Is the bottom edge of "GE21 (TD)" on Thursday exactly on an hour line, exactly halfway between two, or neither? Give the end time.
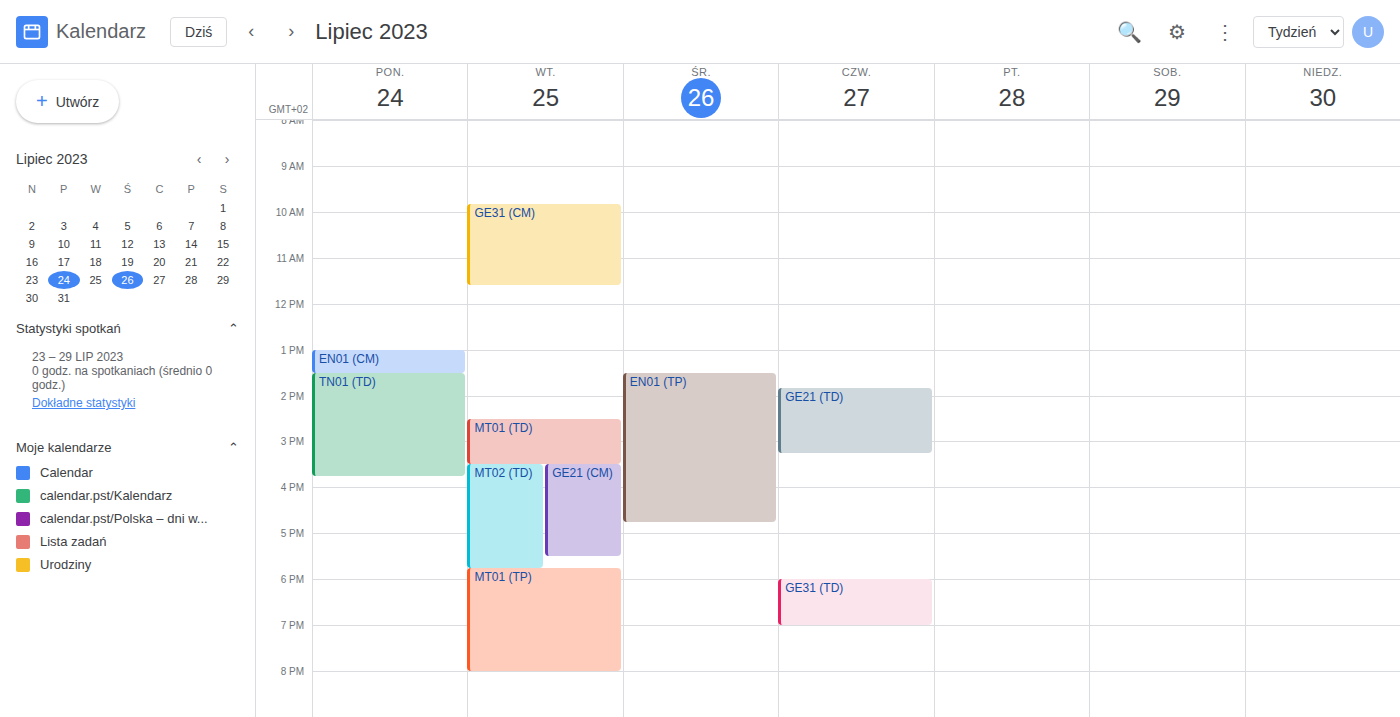
3:15 PM -- neither: a quarter of the way from the 3 PM line to the 4 PM line.